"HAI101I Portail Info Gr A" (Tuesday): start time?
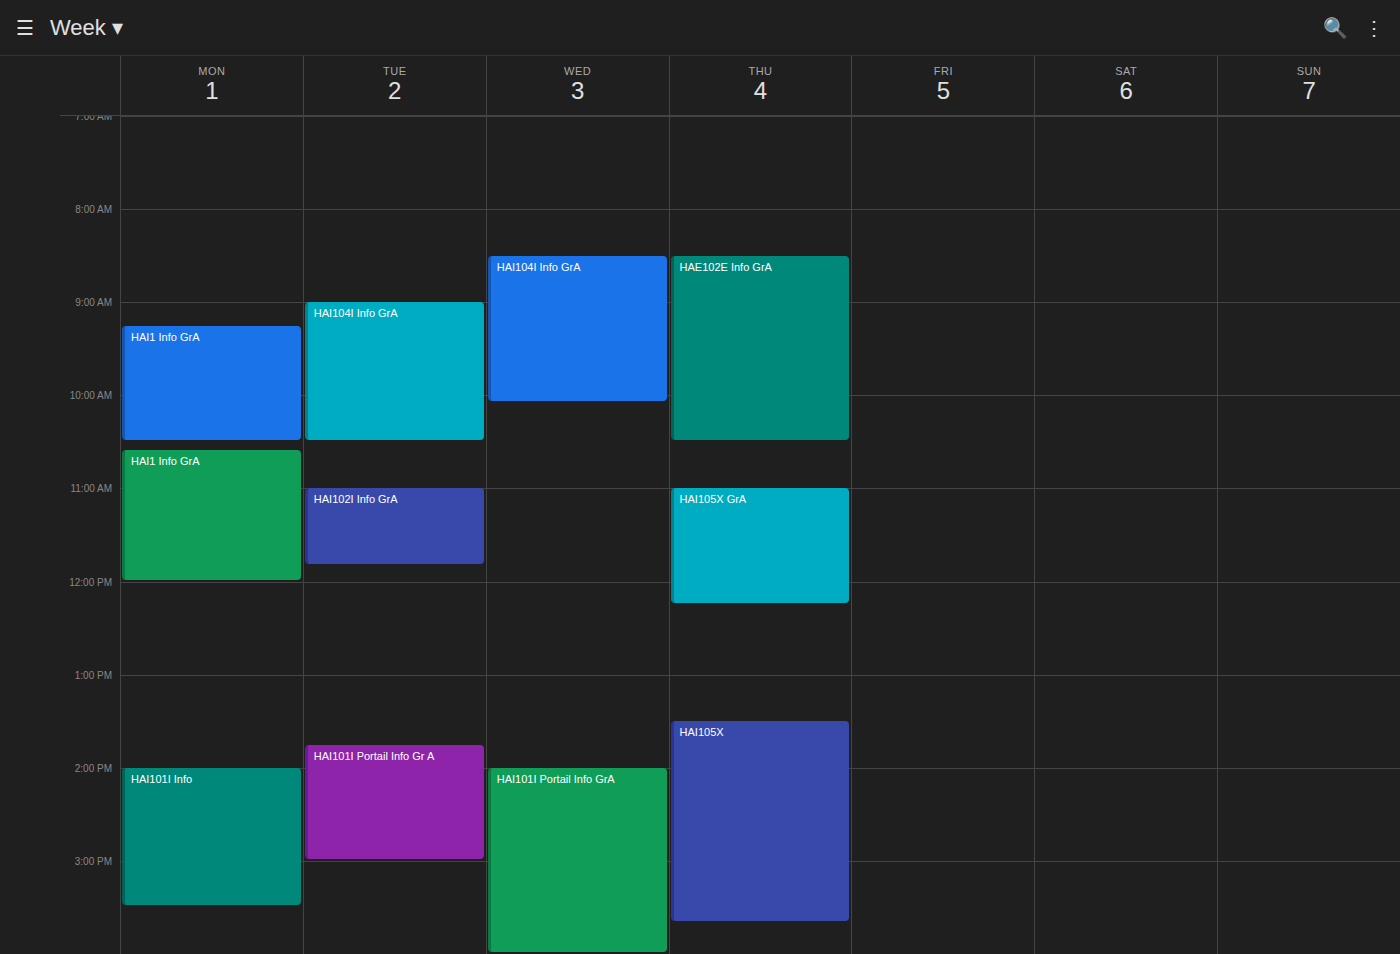
1:45 PM